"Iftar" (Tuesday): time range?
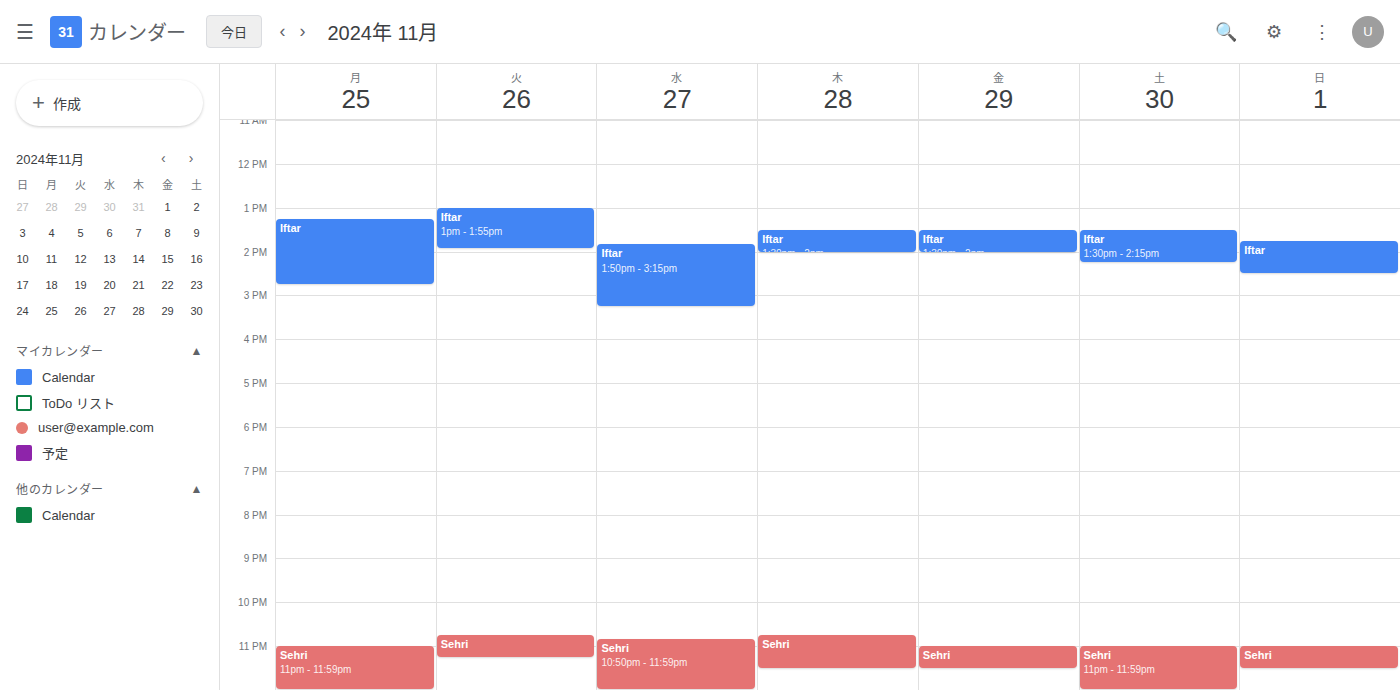
1:00 PM to 1:55 PM